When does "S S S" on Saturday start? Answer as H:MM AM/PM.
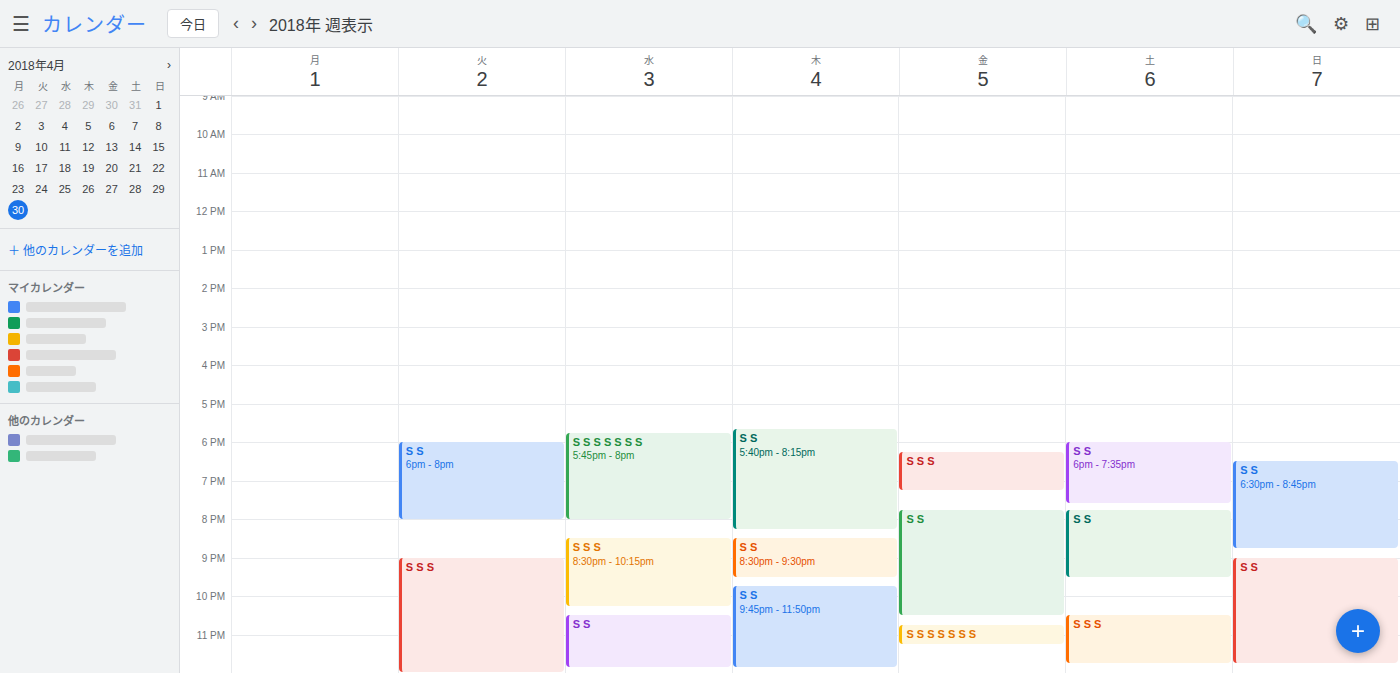
10:30 PM